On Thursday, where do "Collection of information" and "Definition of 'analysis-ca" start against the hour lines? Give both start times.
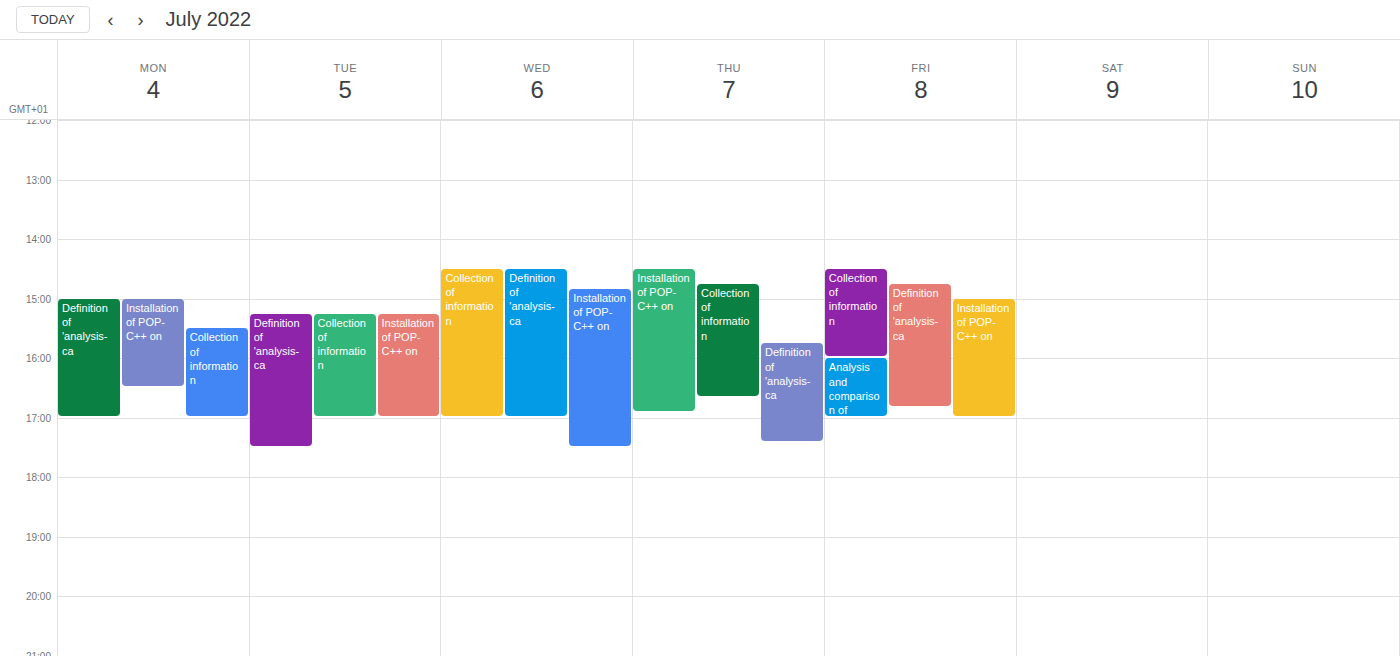
"Collection of information": 2:45 PM, neither: three quarters of the way from the 2 PM line to the 3 PM line. "Definition of 'analysis-ca": 3:45 PM, neither: three quarters of the way from the 3 PM line to the 4 PM line.